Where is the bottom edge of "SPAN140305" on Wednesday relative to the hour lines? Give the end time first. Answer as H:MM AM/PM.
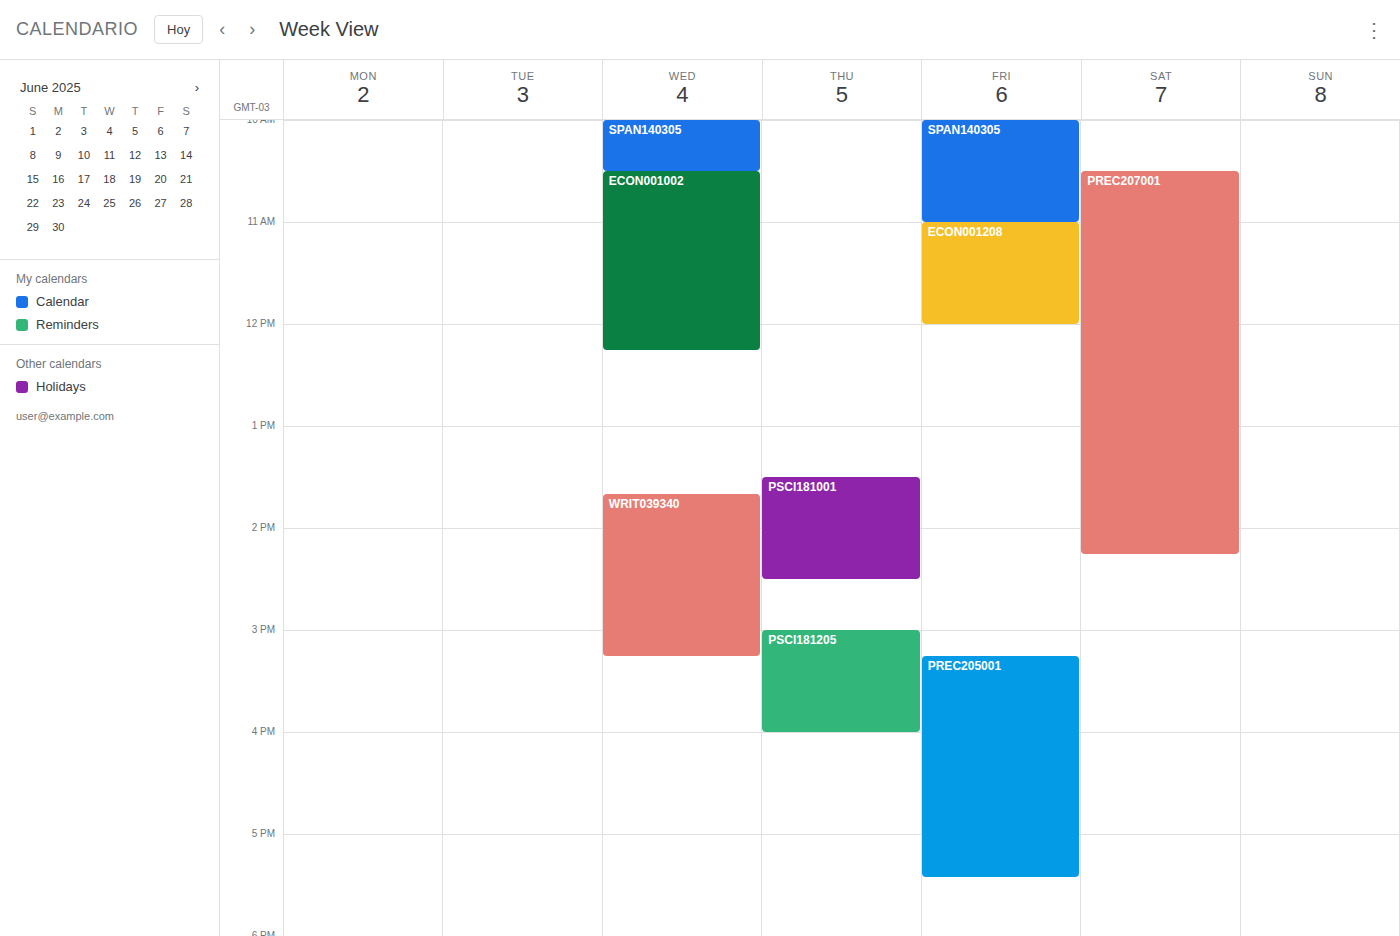
10:30 AM -- halfway between the 10 AM and 11 AM lines.